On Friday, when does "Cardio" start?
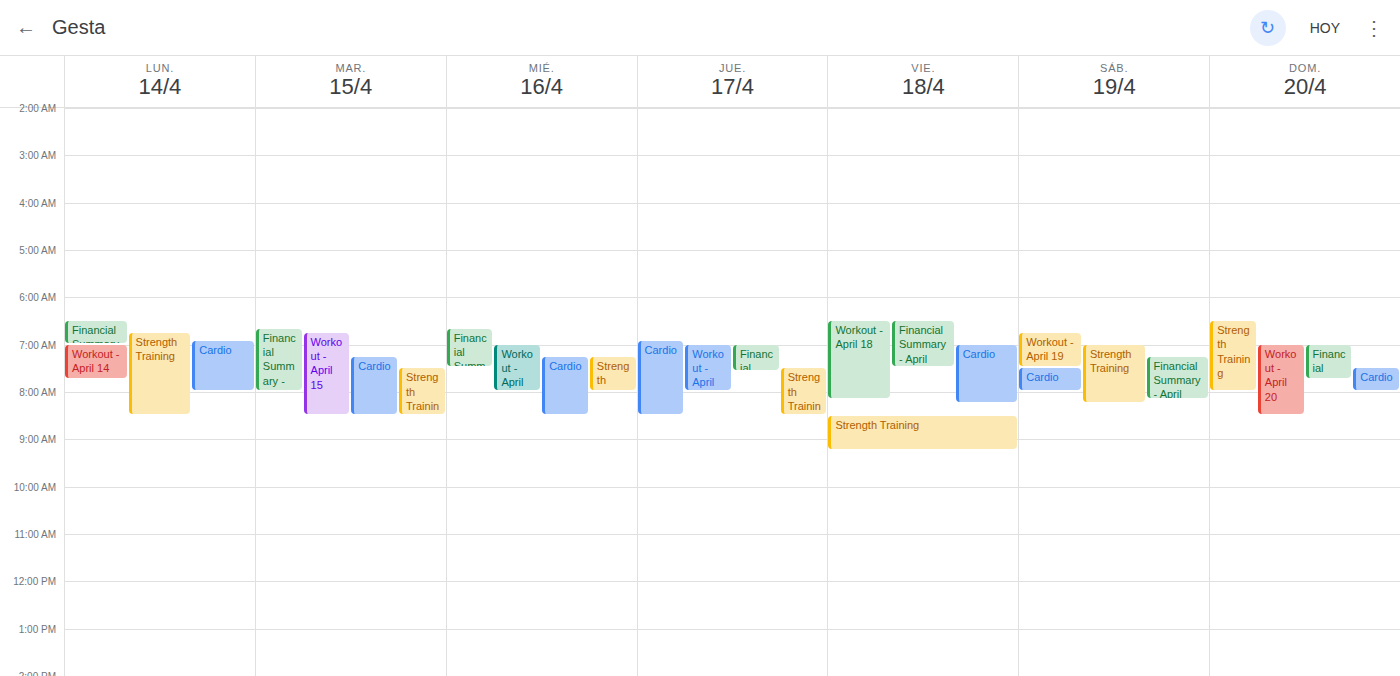
7:00 AM